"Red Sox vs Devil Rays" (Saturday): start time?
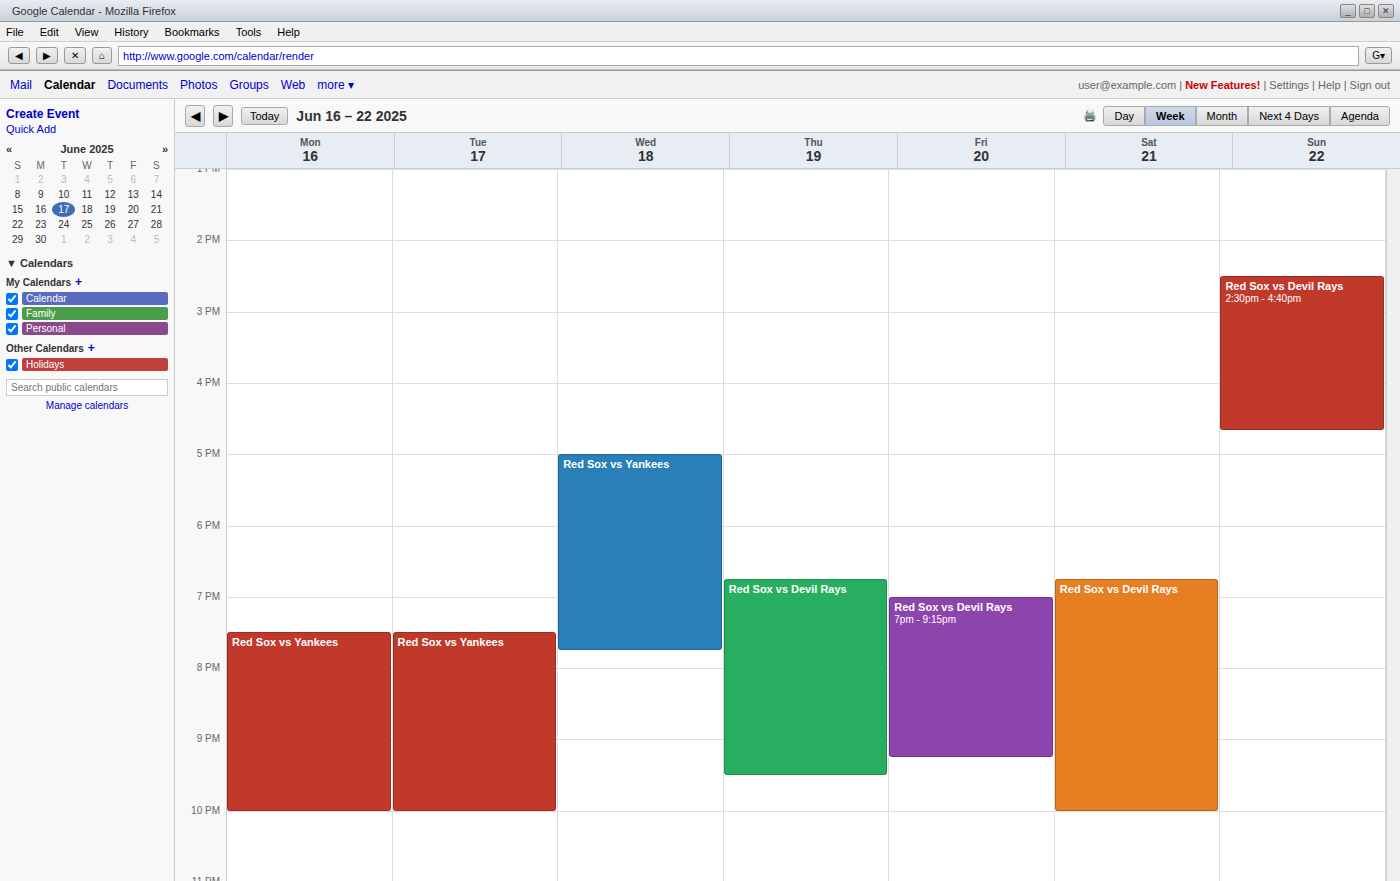
6:45 PM